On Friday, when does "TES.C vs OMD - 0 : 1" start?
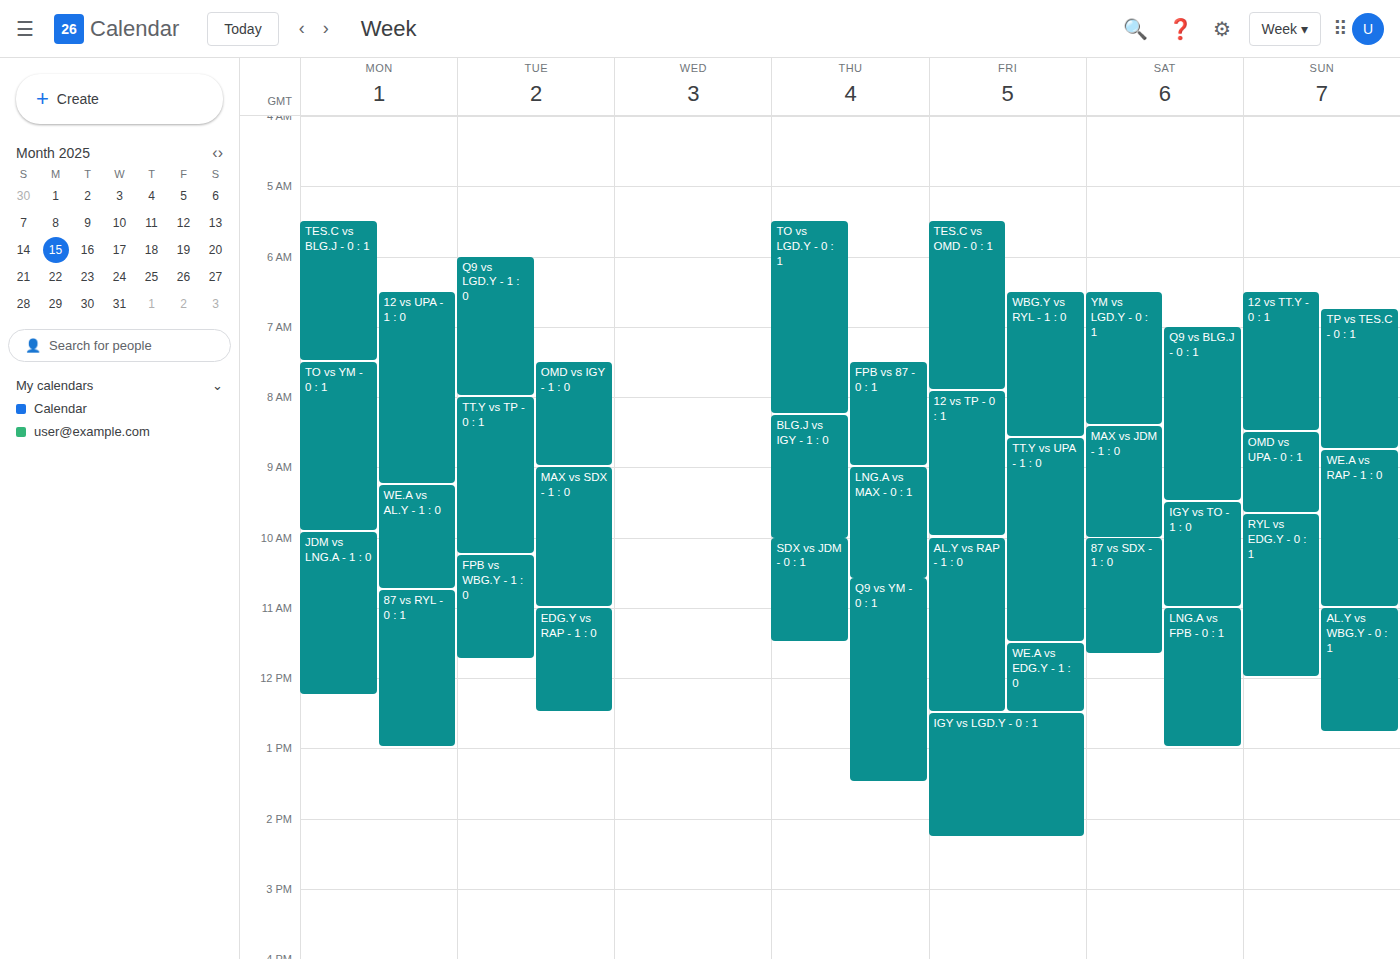
5:30 AM